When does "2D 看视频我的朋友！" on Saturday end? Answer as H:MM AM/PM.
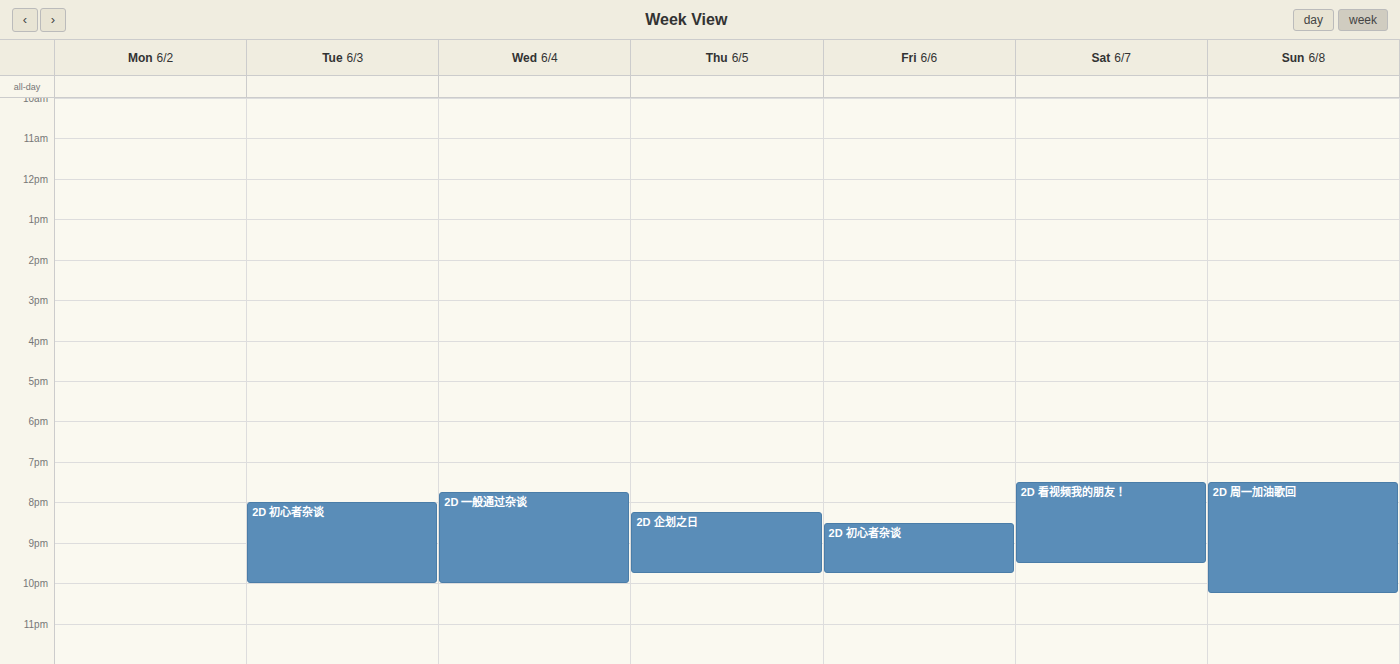
9:30 PM